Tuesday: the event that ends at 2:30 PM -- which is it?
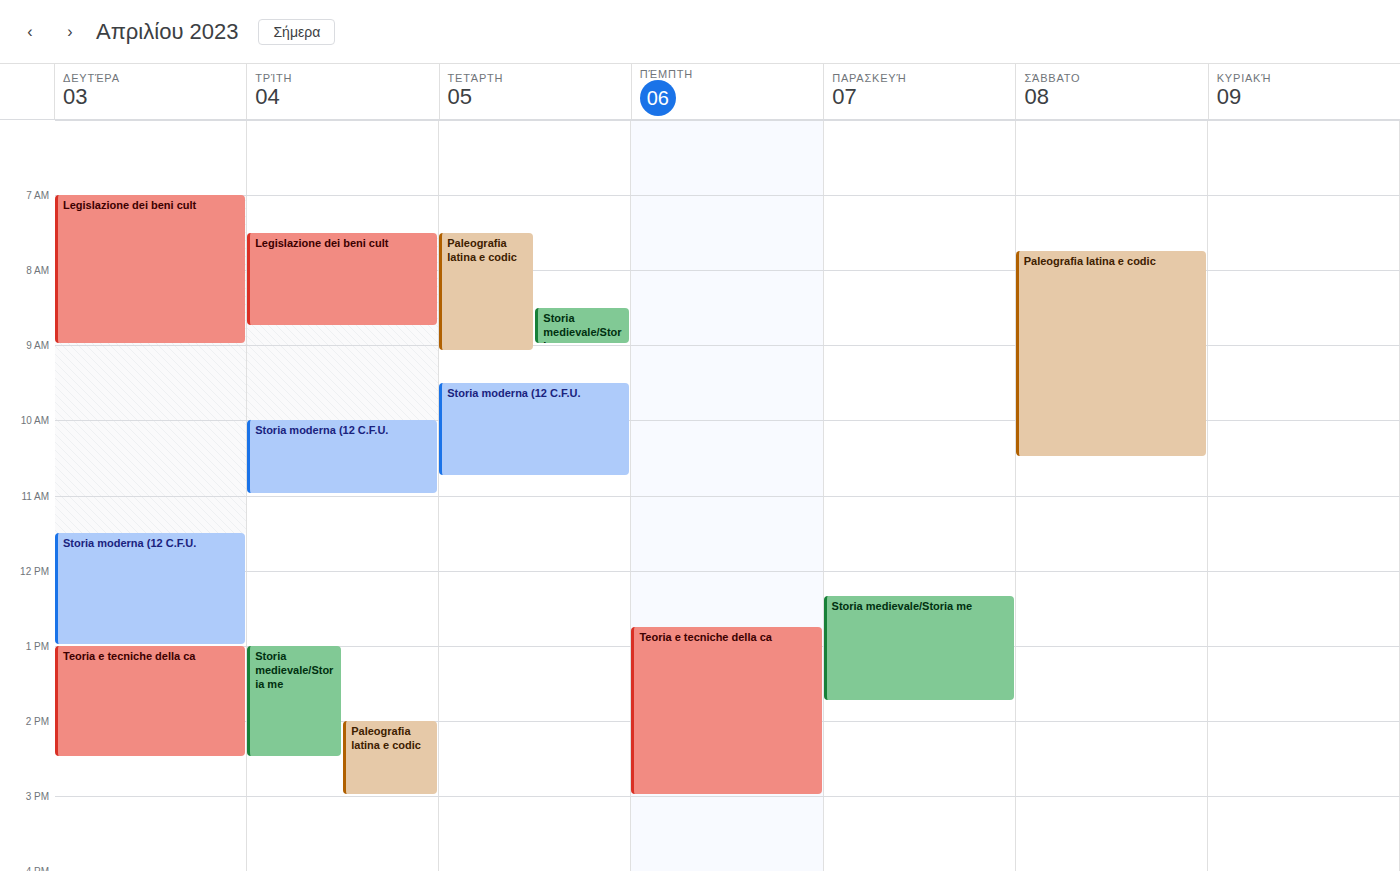
"Storia medievale/Storia me"